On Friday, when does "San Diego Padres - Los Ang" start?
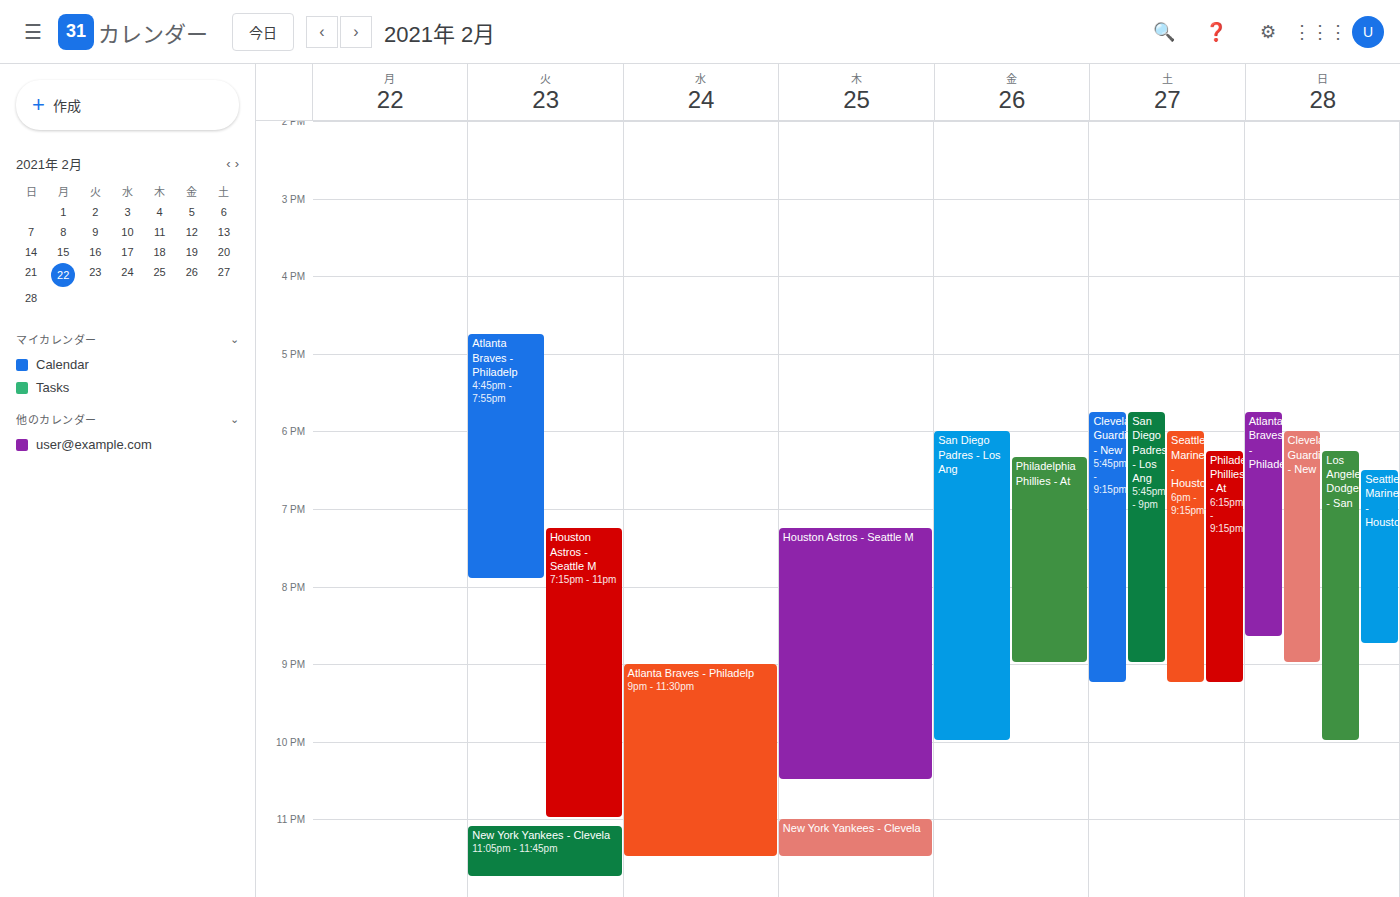
6:00 PM